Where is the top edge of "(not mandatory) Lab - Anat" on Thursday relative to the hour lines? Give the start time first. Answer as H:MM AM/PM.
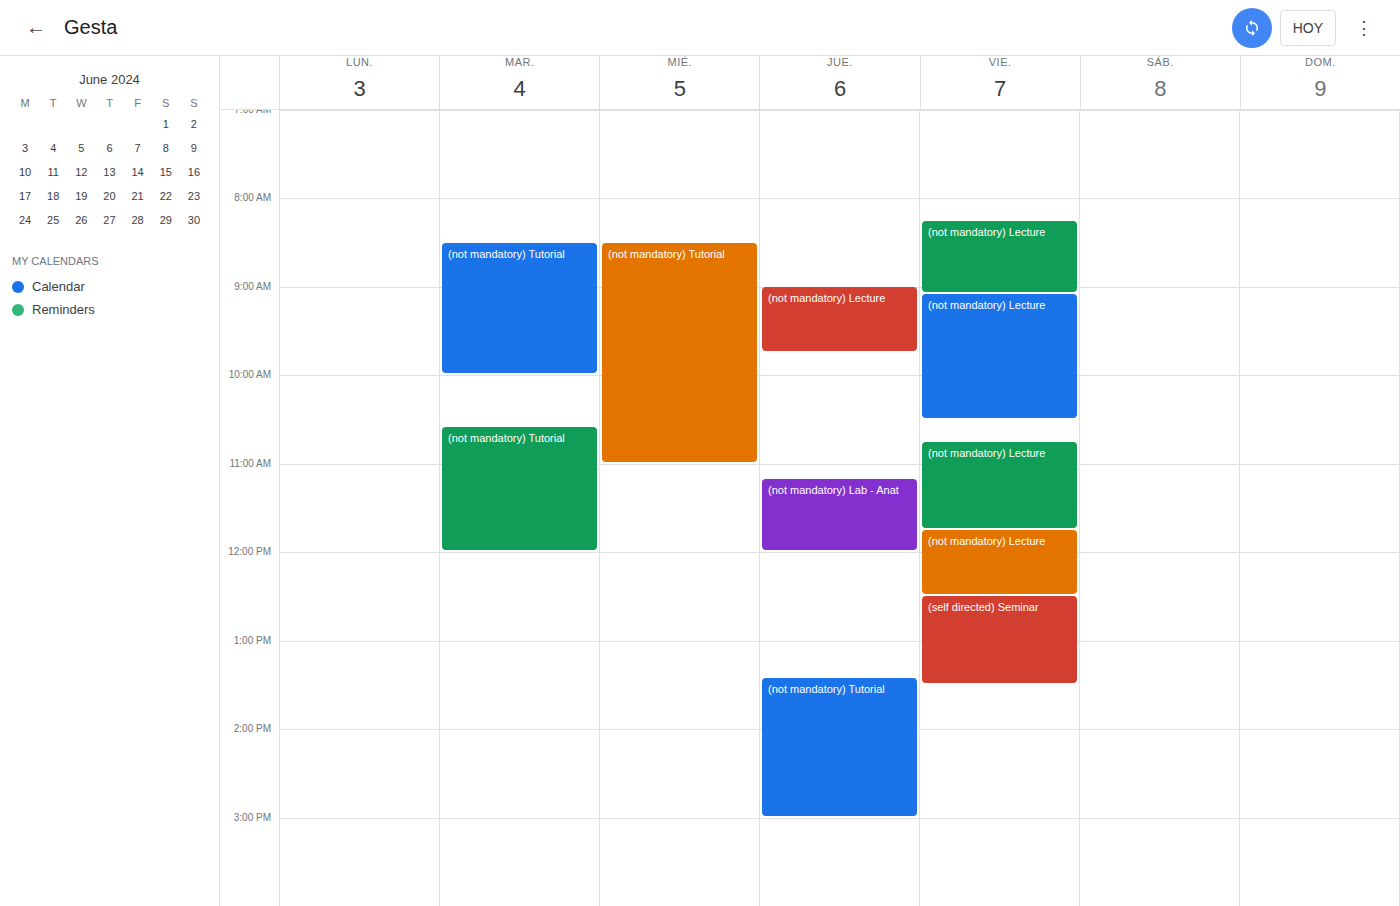
11:10 AM -- neither: 10 minutes below the 11 AM line and 50 minutes above the 12 PM line.